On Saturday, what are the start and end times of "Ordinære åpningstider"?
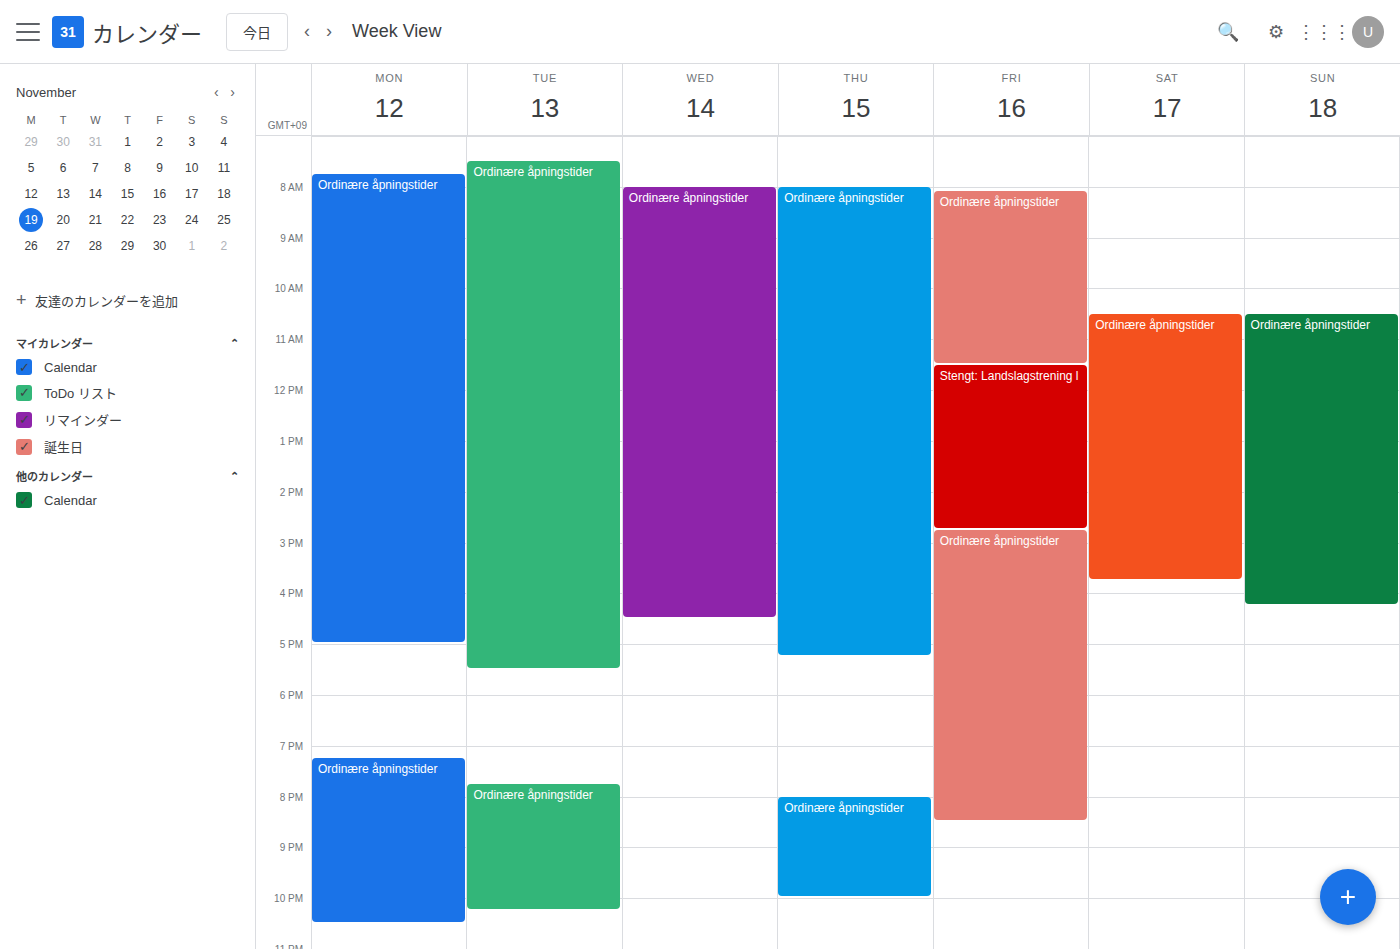
10:30 to 15:45